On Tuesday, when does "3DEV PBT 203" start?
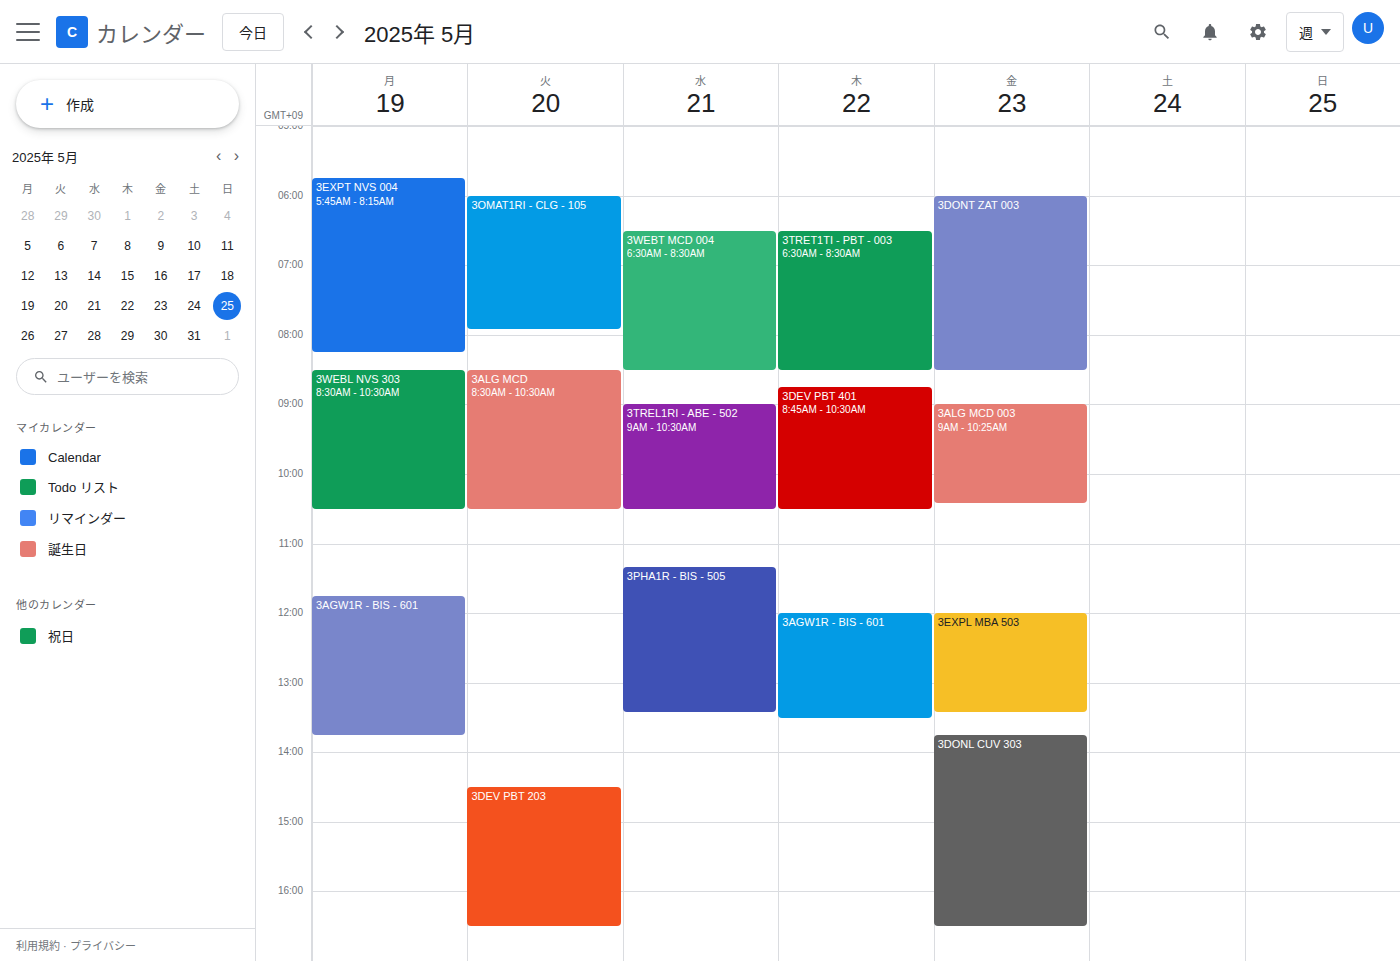
2:30 PM